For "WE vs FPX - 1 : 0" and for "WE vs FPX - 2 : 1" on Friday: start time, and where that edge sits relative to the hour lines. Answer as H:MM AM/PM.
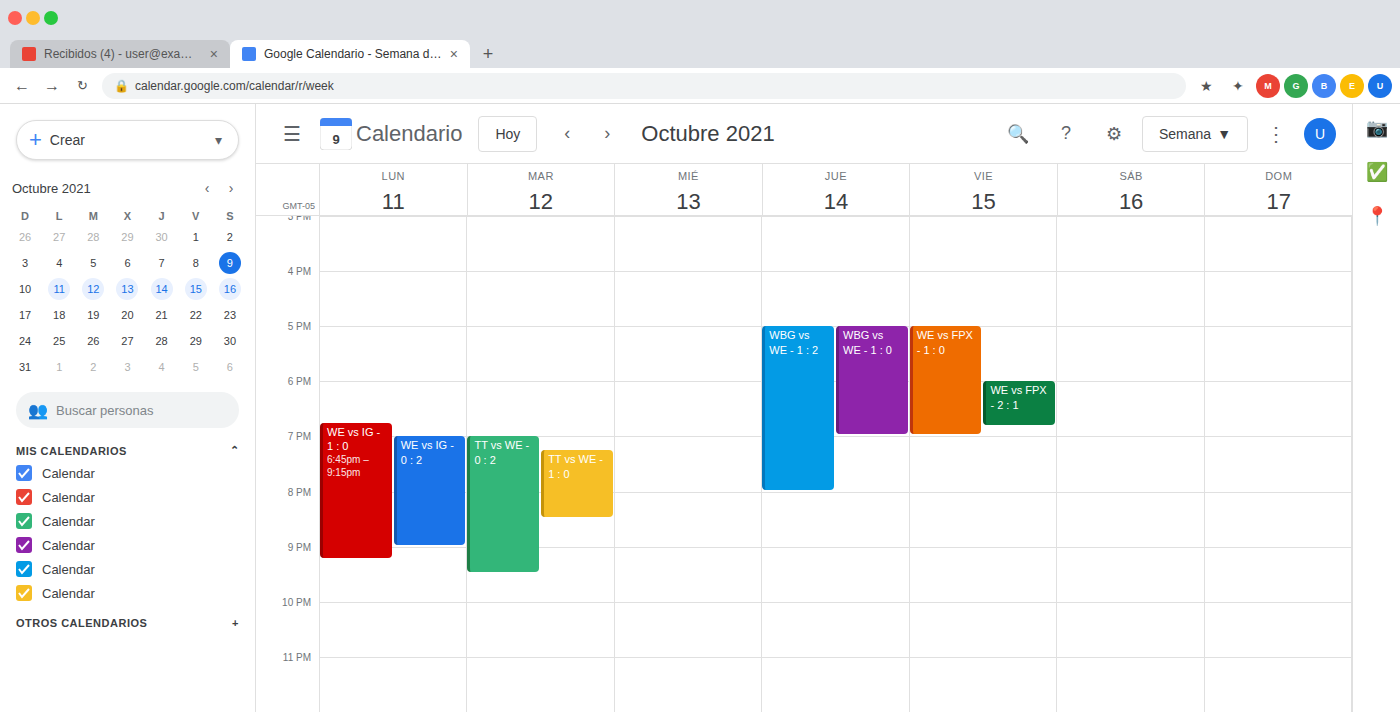
"WE vs FPX - 1 : 0": 5:00 PM, exactly on the 5 PM line. "WE vs FPX - 2 : 1": 6:00 PM, exactly on the 6 PM line.